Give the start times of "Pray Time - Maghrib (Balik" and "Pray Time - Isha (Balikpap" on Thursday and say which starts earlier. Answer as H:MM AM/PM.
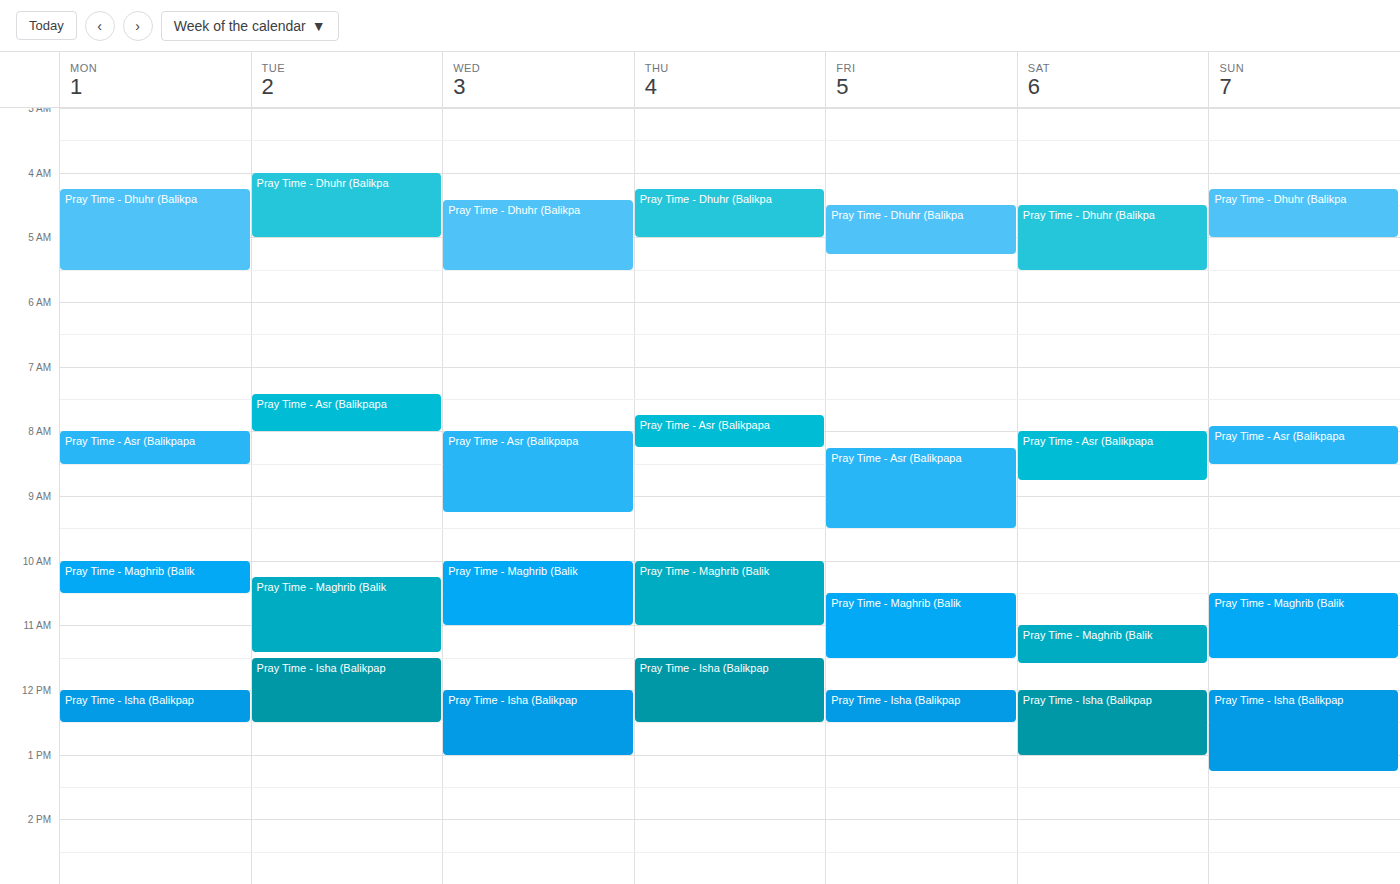
"Pray Time - Maghrib (Balik" 10:00 AM; "Pray Time - Isha (Balikpap" 11:30 AM.